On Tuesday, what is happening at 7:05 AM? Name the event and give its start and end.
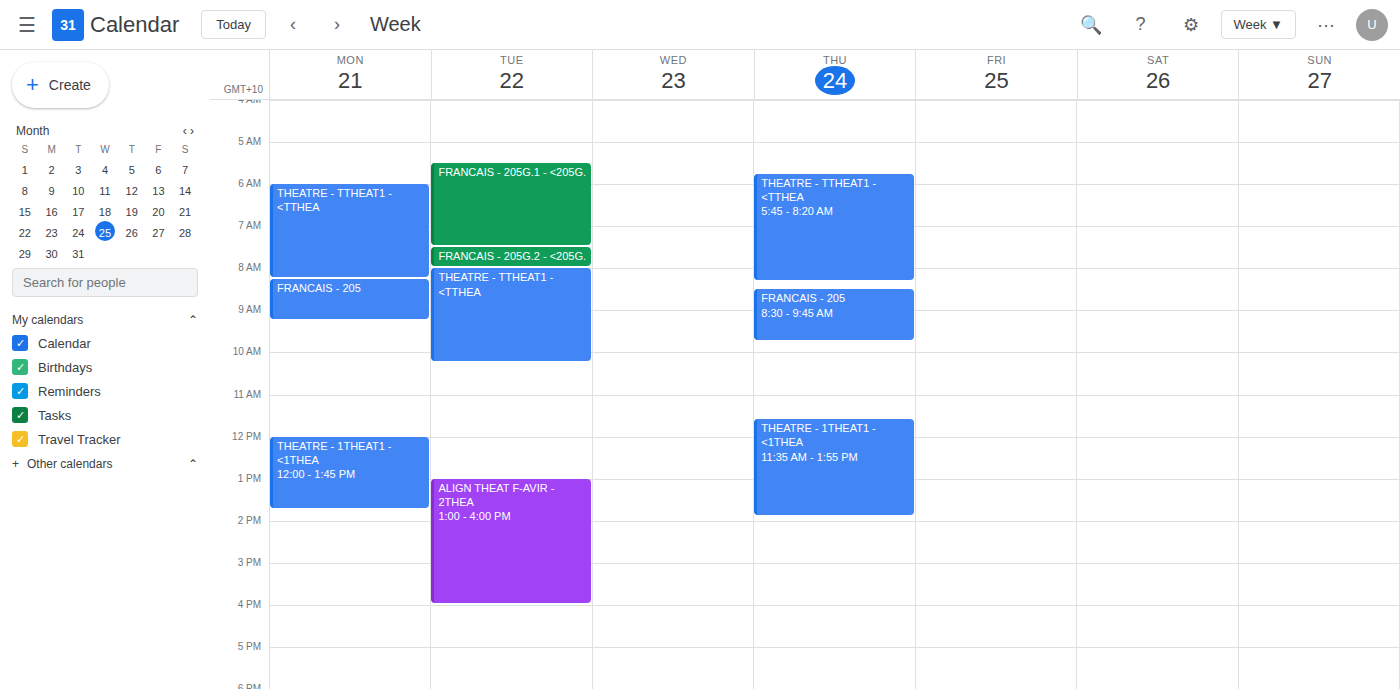
"FRANCAIS - 205G.1 - <205G.", 5:30 AM to 7:30 AM